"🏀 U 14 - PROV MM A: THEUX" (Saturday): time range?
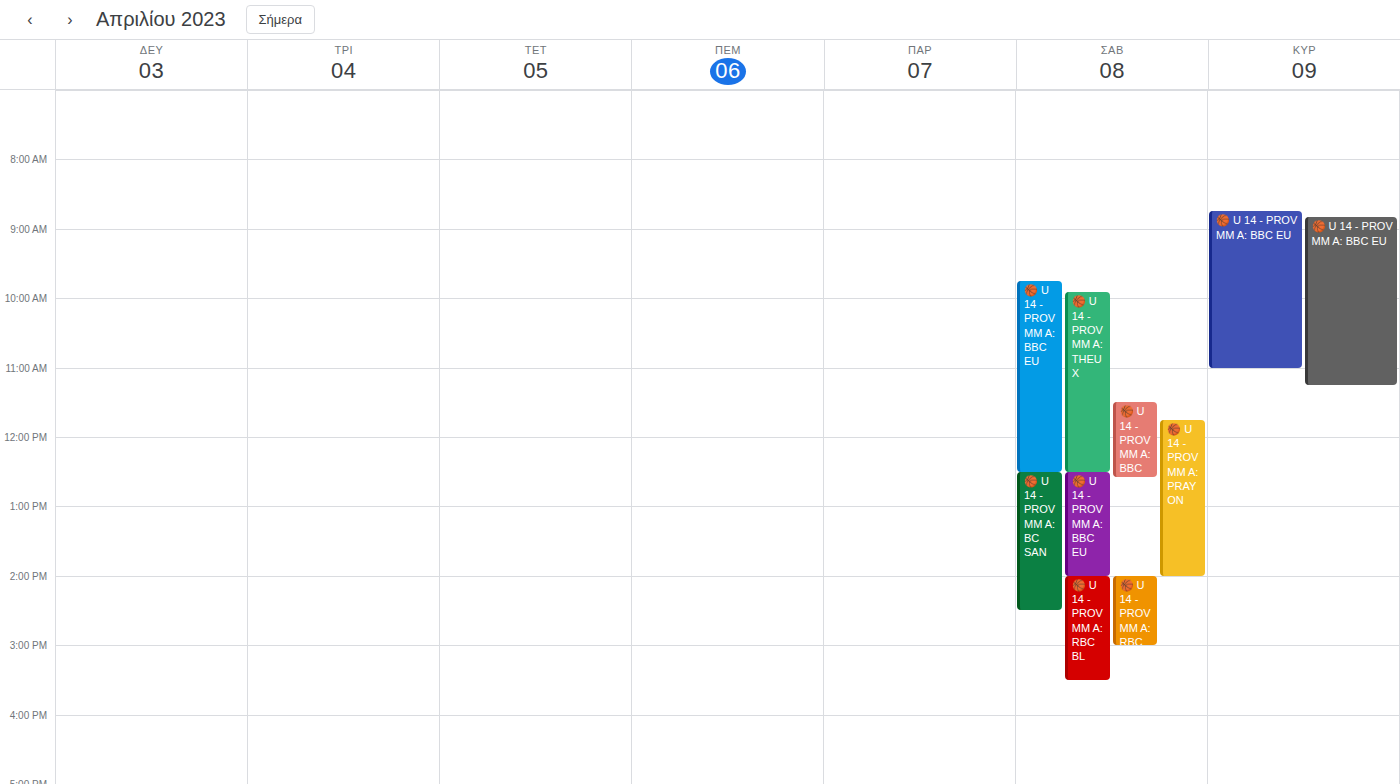
9:55 AM to 12:30 PM